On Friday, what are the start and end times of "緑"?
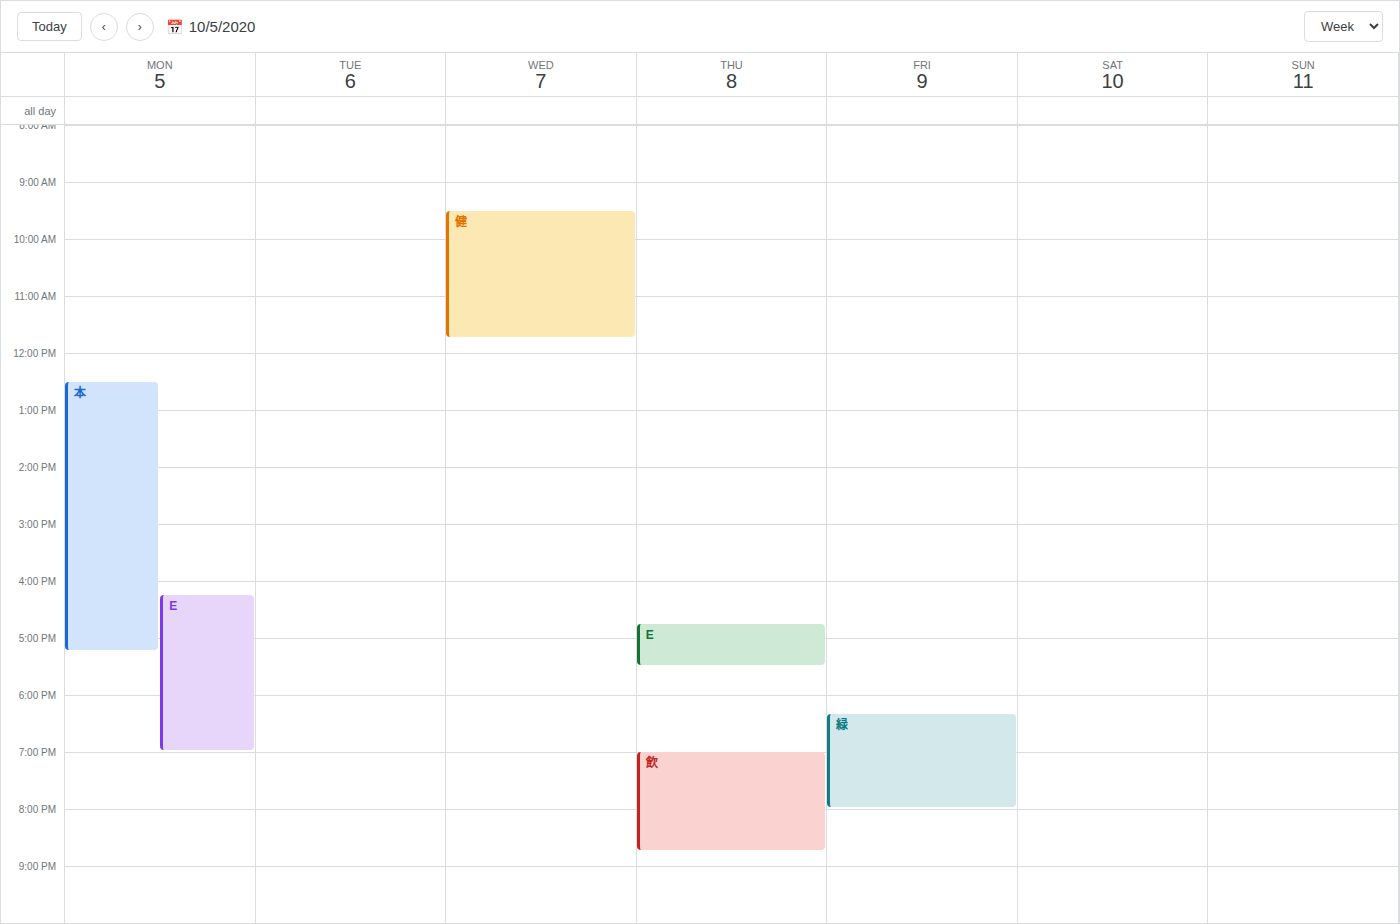
6:20 PM to 8:00 PM